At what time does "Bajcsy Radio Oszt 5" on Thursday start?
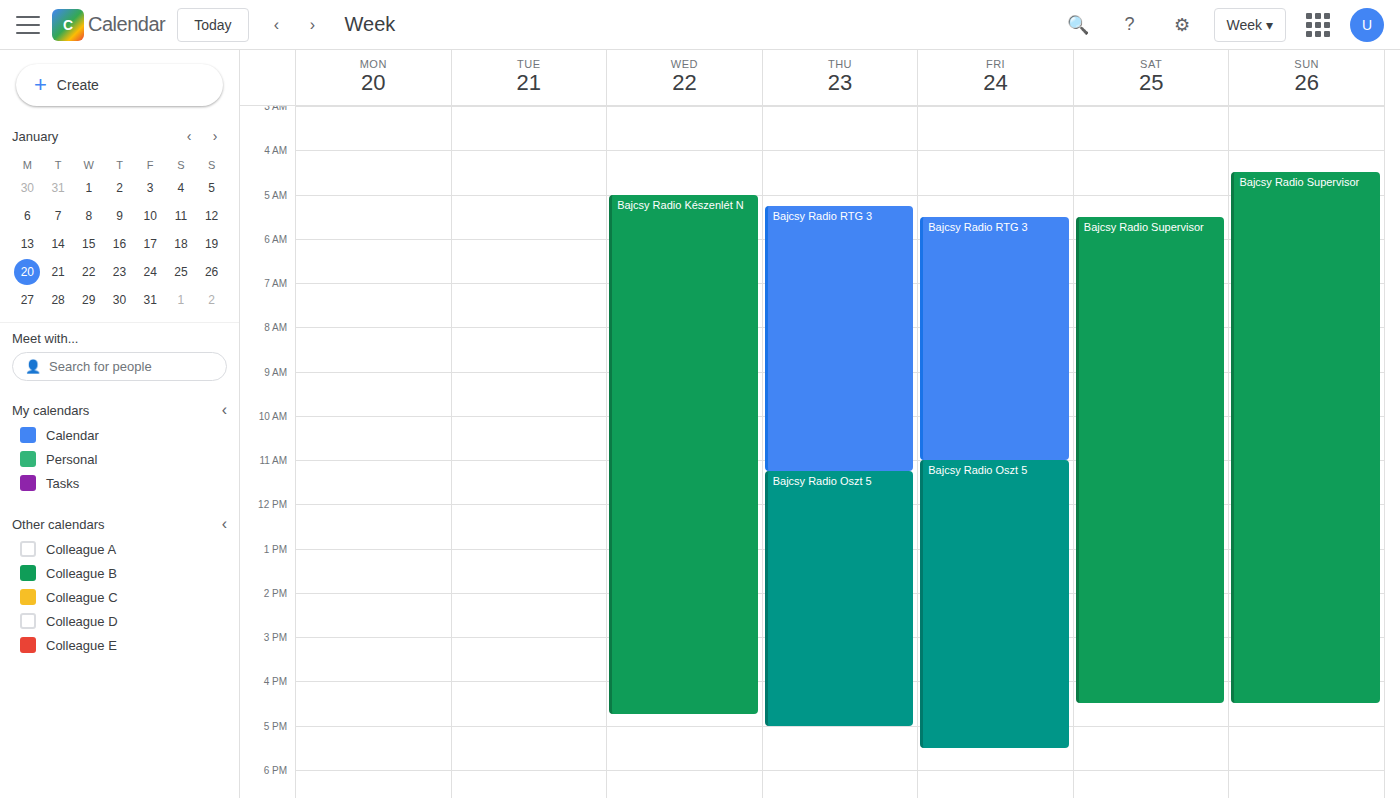
11:15 AM